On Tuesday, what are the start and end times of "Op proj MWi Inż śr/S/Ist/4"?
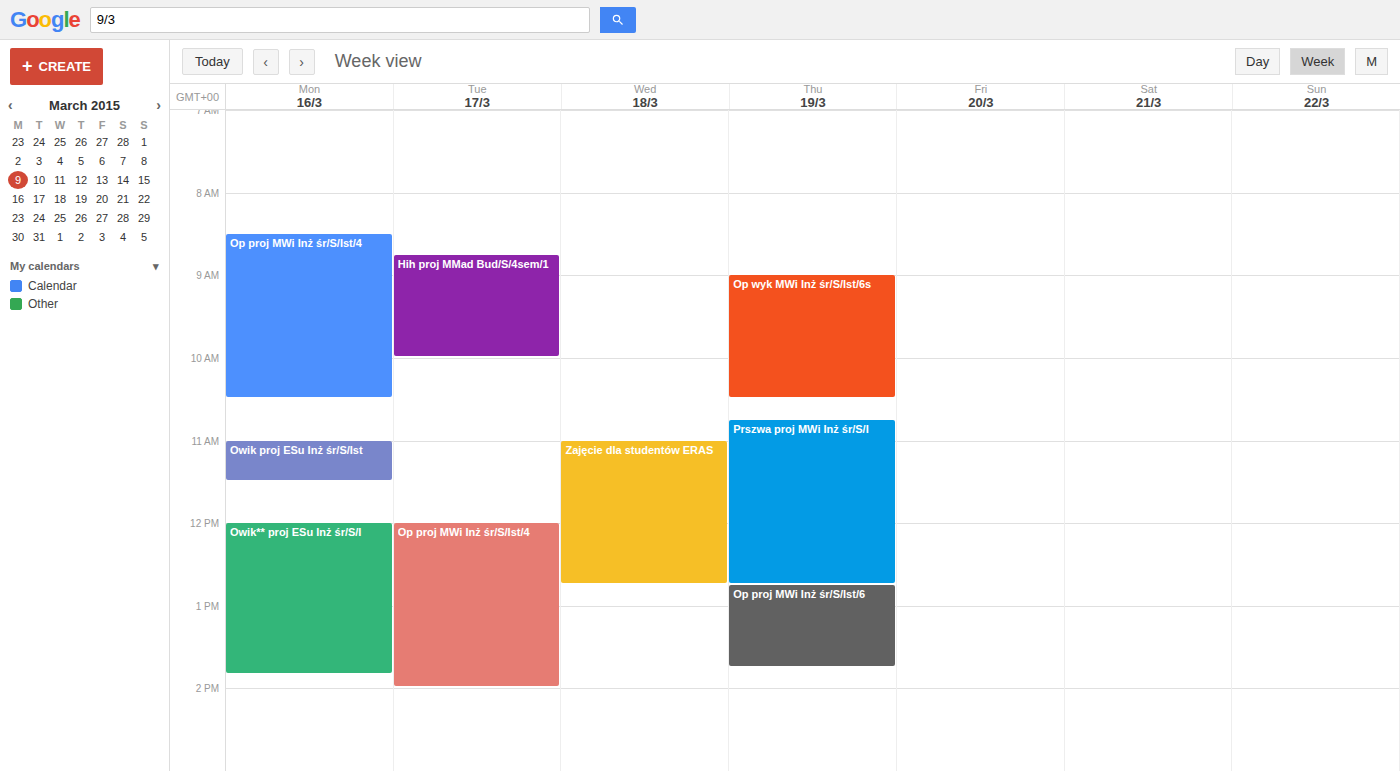
12:00 PM to 2:00 PM